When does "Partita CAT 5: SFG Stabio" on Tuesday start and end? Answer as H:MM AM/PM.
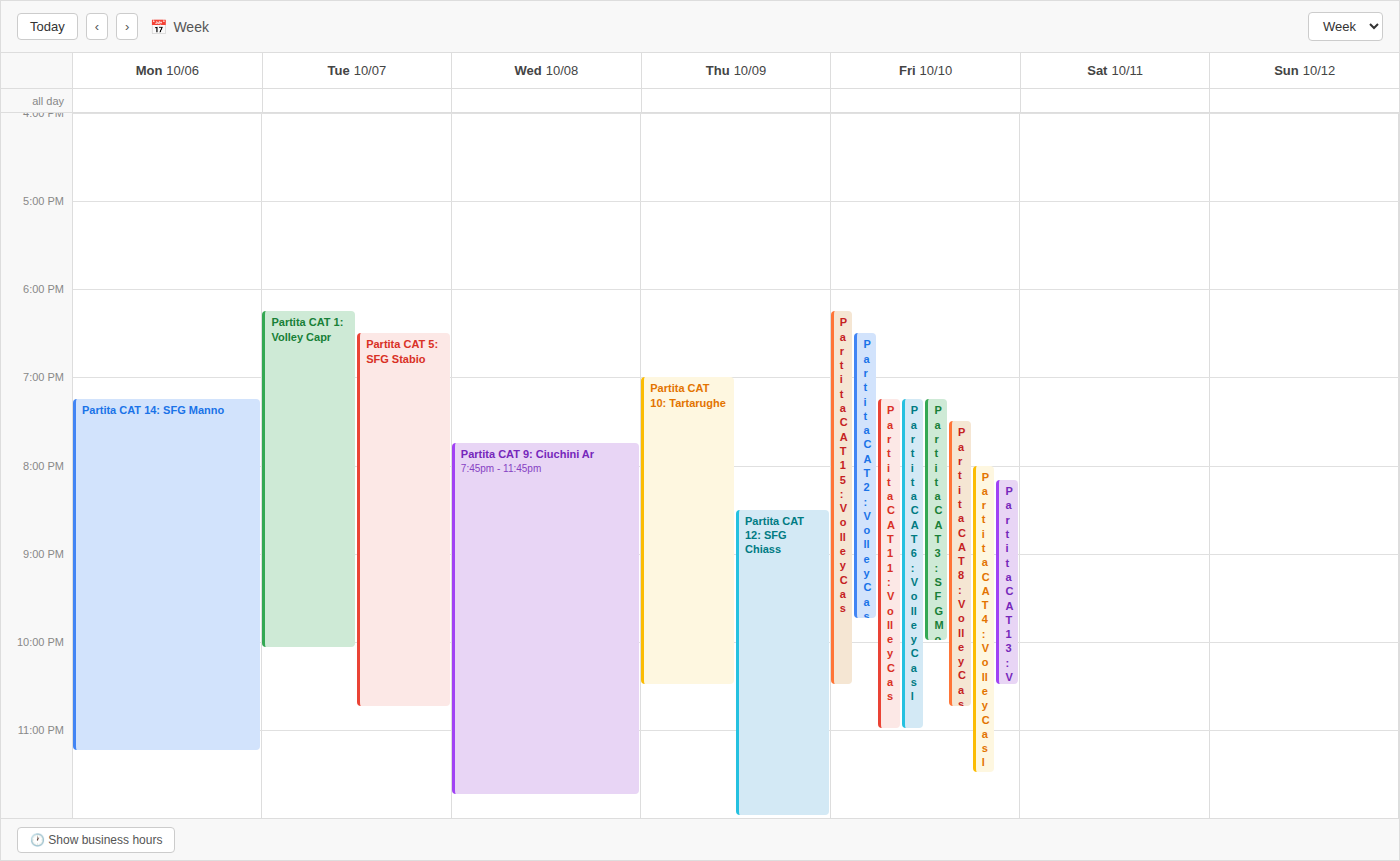
6:30 PM to 10:45 PM